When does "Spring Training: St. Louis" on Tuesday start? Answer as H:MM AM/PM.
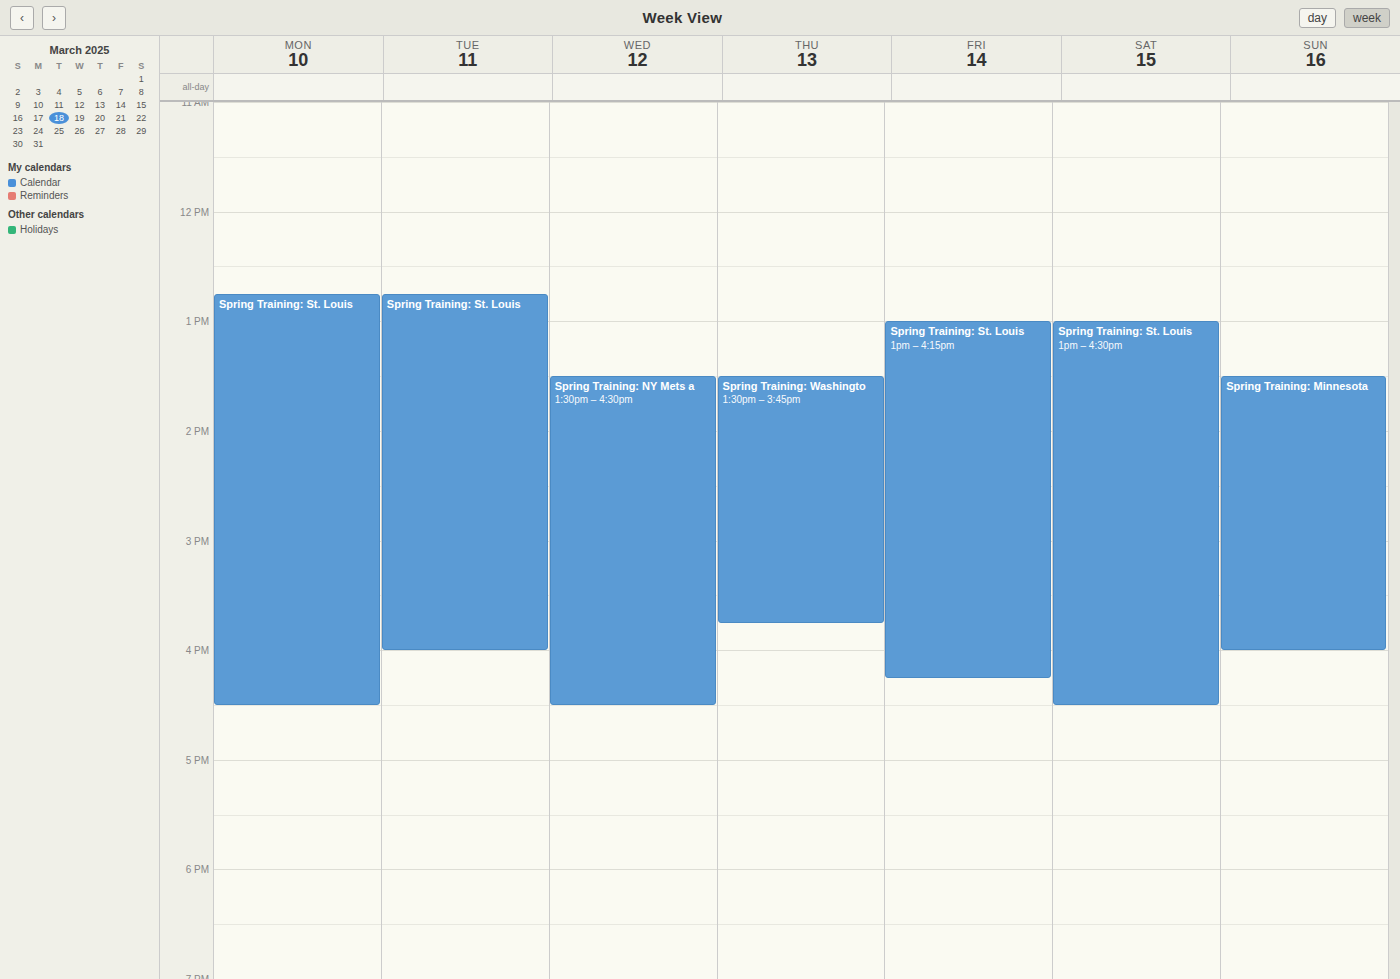
12:45 PM